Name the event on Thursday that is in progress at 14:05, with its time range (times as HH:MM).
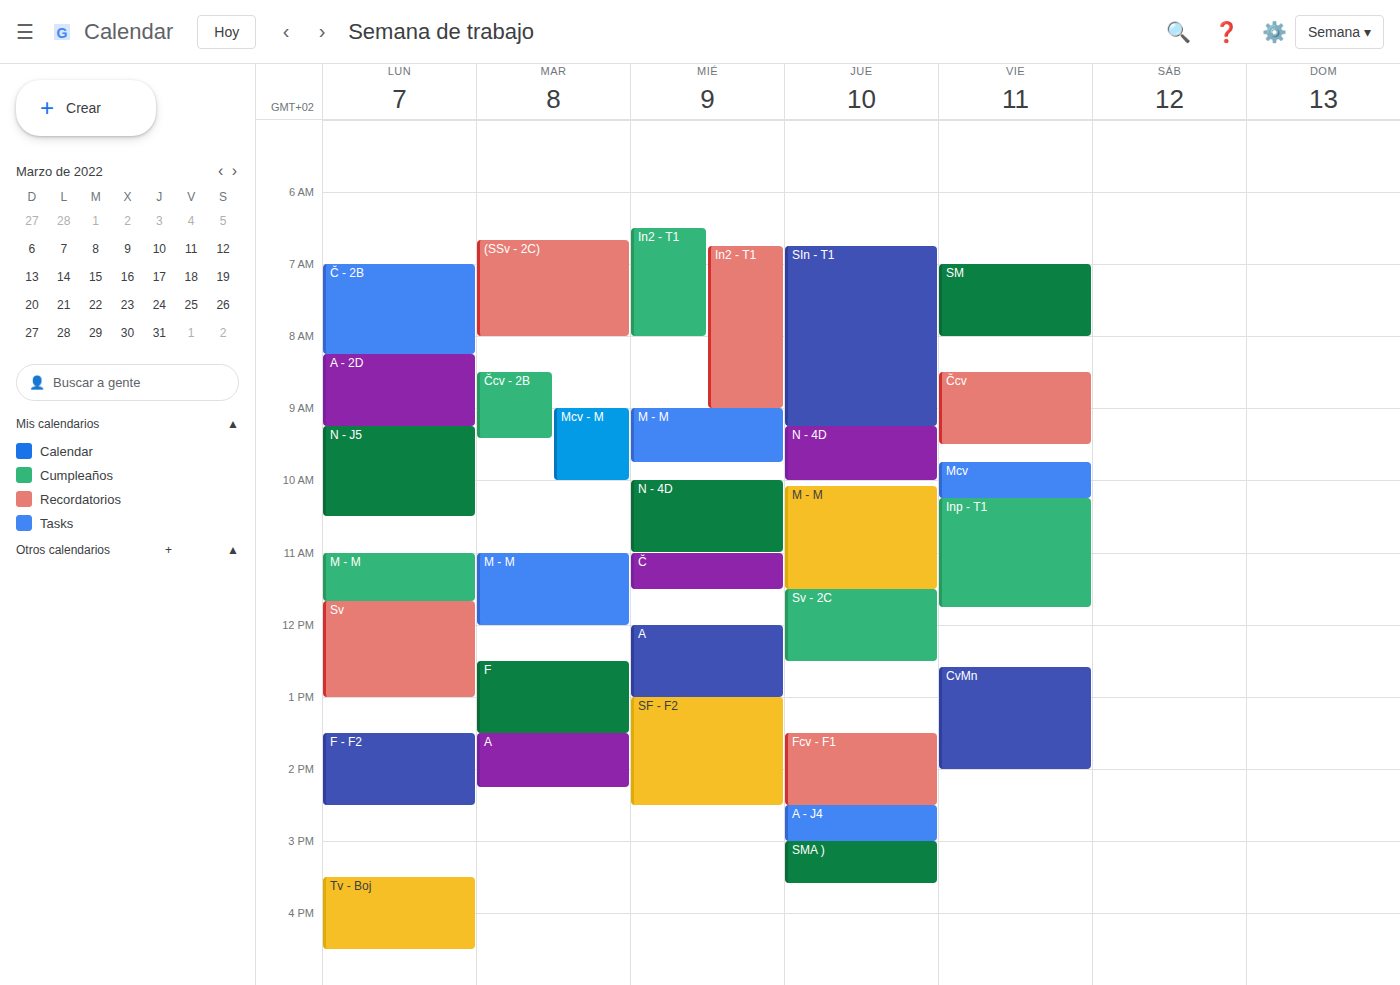
"Fcv - F1", 13:30 to 14:30